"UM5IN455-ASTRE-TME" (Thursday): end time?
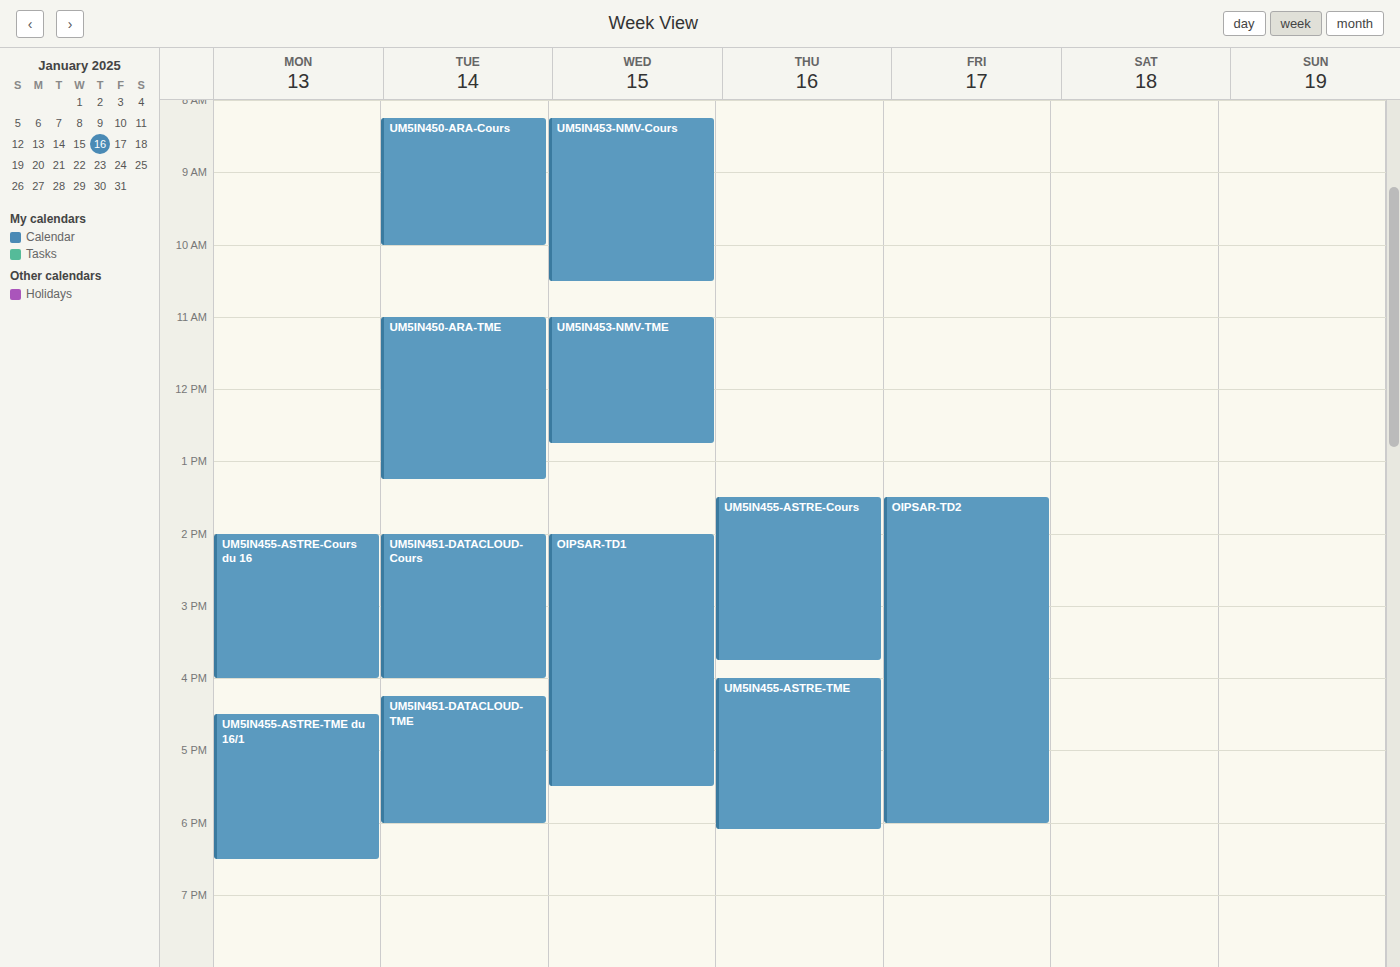
6:05 PM